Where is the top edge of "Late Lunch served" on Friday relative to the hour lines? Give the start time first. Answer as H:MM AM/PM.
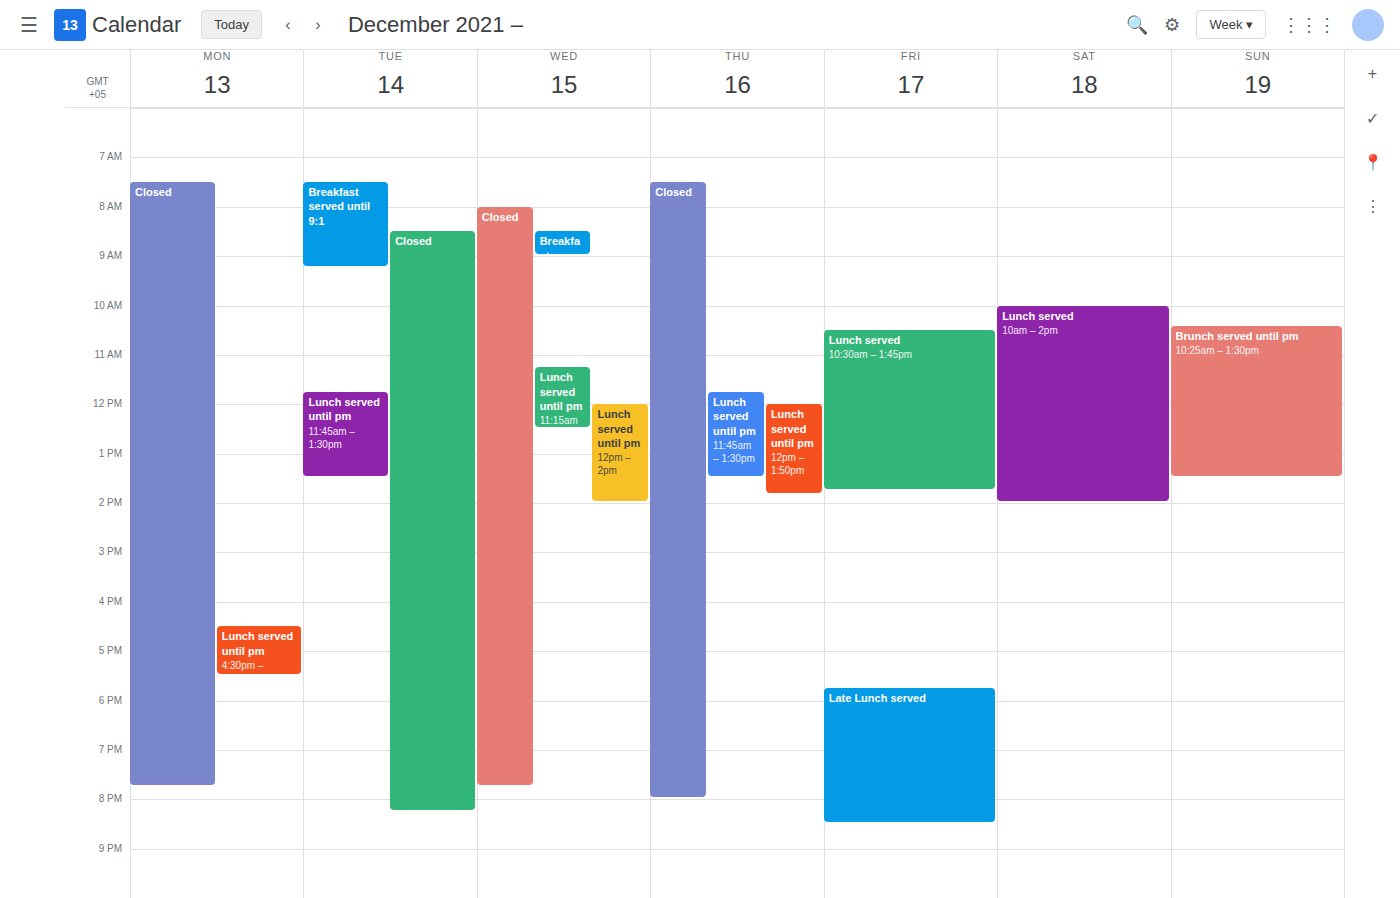
5:45 PM -- neither: three quarters of the way from the 5 PM line to the 6 PM line.